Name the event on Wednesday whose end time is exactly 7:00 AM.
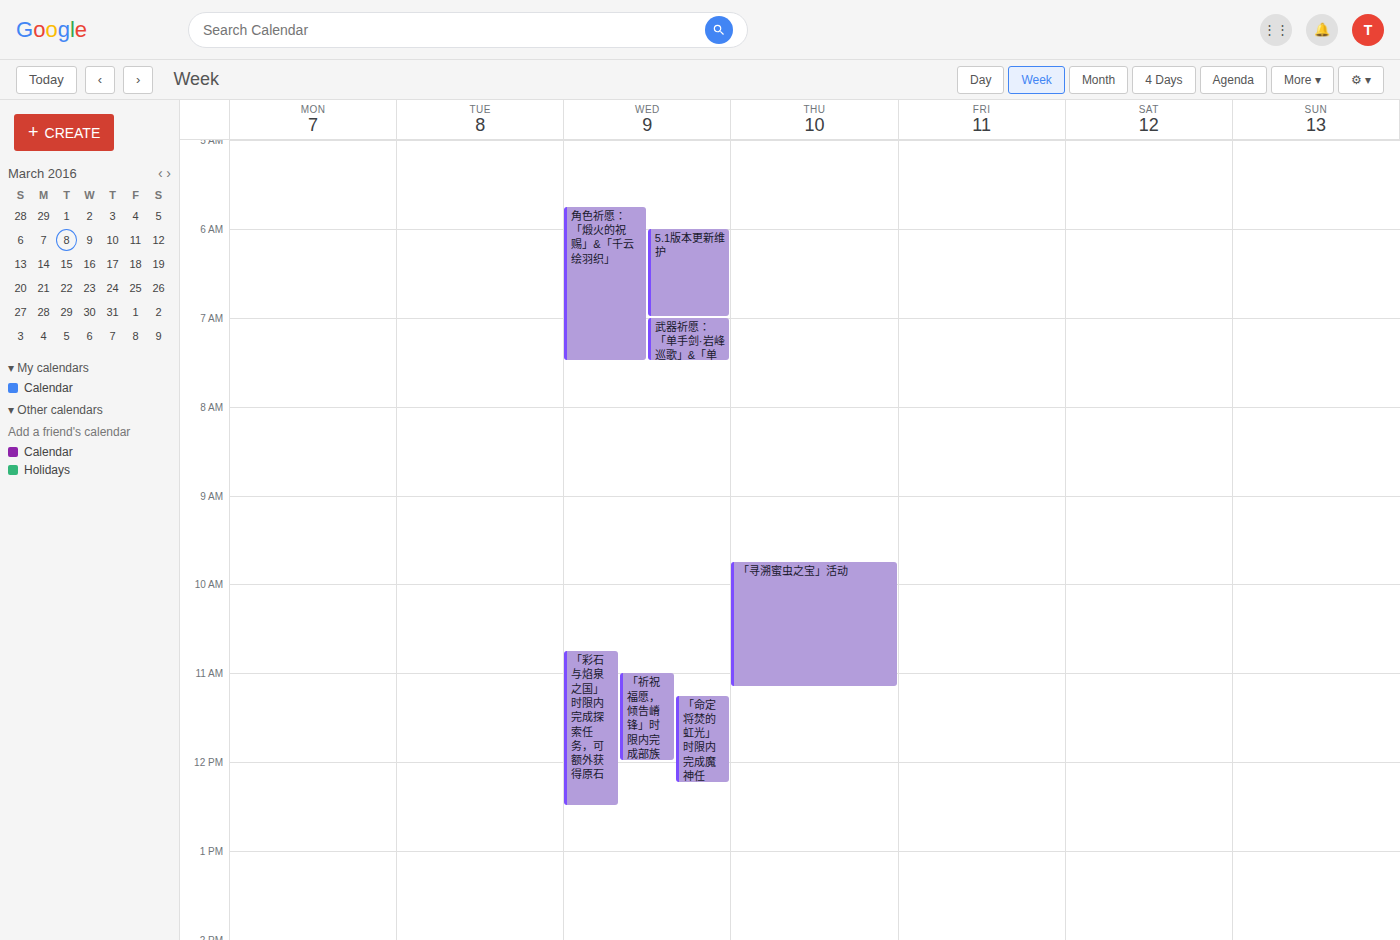
"5.1版本更新维护"